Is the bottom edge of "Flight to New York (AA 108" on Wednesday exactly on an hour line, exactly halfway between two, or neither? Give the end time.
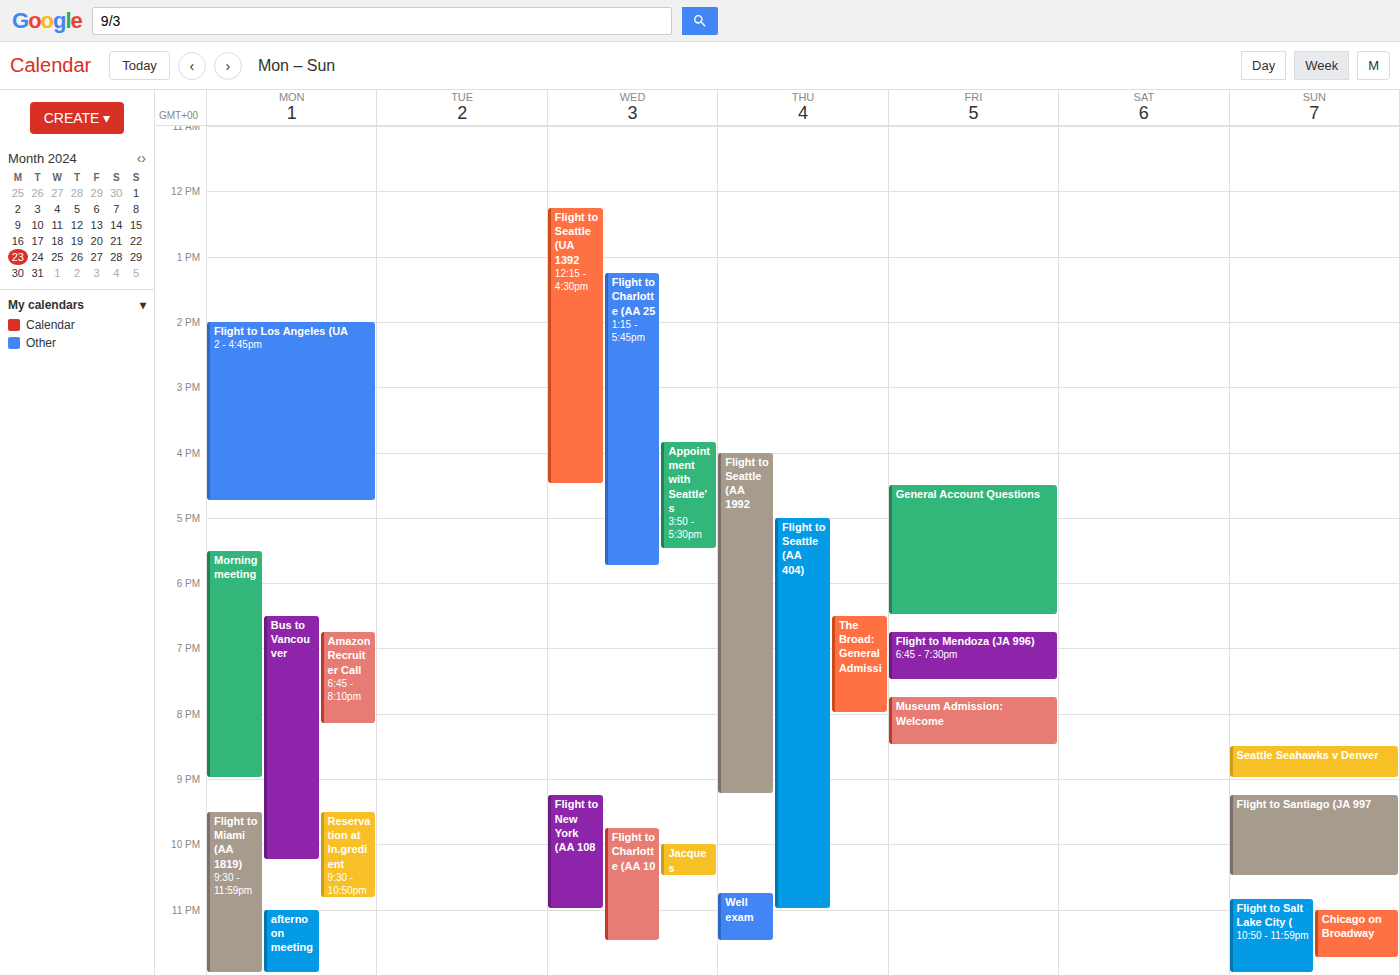
23:00 -- exactly on the 23:00 line.